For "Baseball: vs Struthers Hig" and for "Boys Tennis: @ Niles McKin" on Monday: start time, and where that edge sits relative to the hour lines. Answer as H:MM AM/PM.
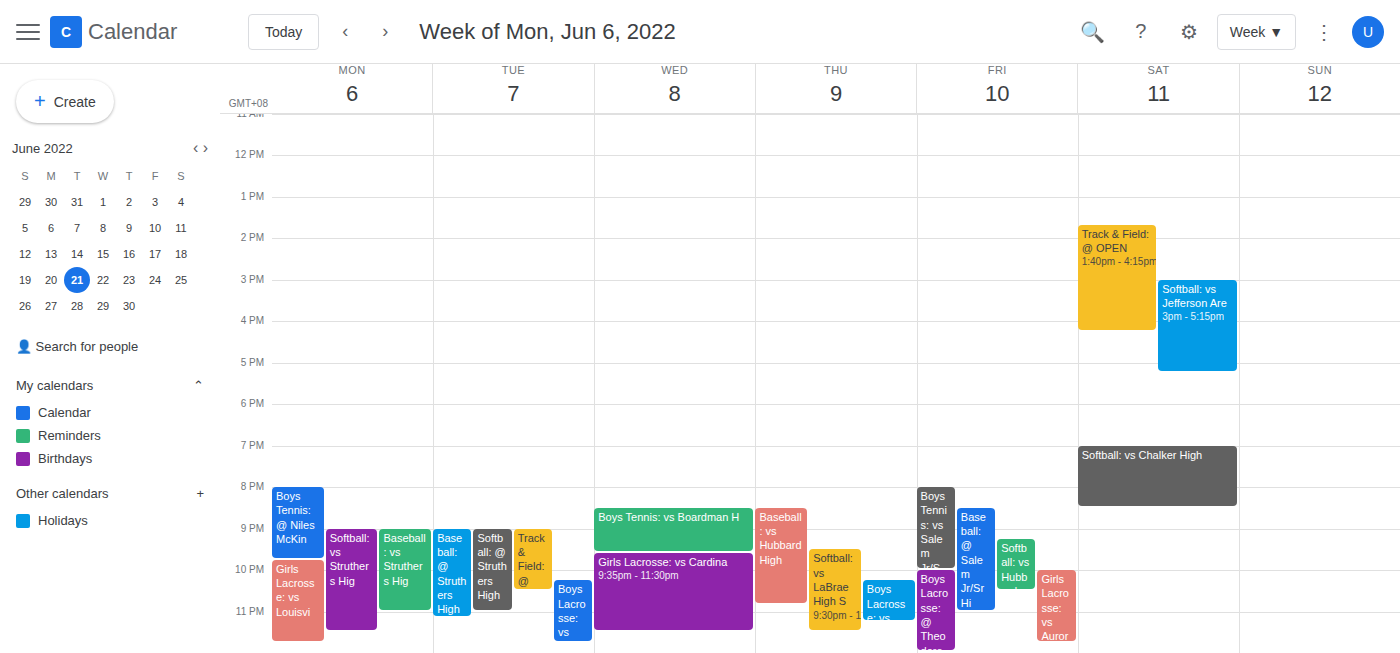
"Baseball: vs Struthers Hig": 9:00 PM, exactly on the 9 PM line. "Boys Tennis: @ Niles McKin": 8:00 PM, exactly on the 8 PM line.